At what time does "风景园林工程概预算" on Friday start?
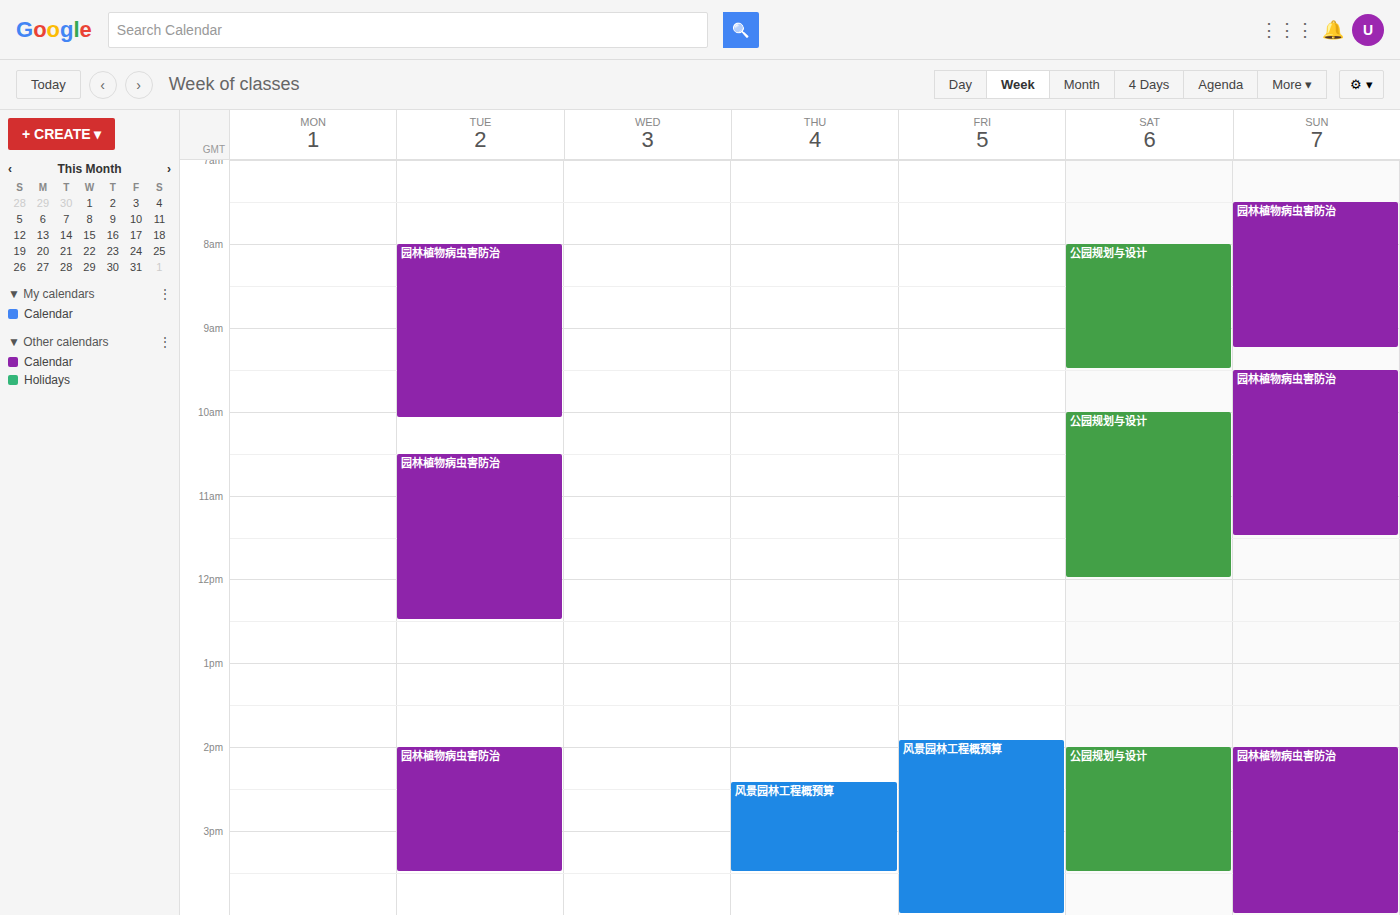
1:55 PM